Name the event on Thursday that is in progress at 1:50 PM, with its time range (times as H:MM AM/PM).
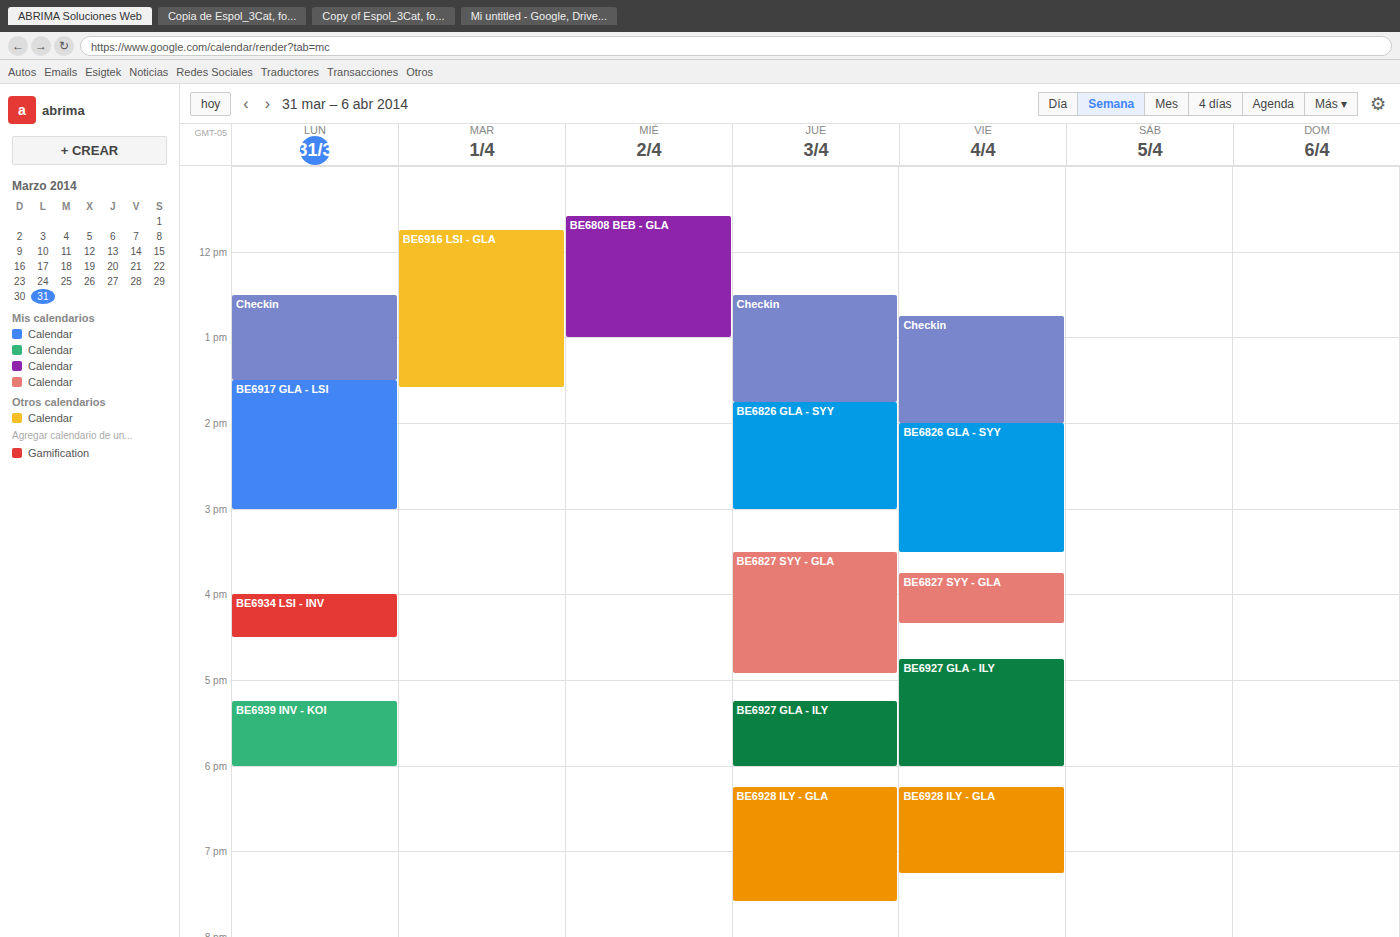
"BE6826 GLA - SYY", 1:45 PM to 3:00 PM